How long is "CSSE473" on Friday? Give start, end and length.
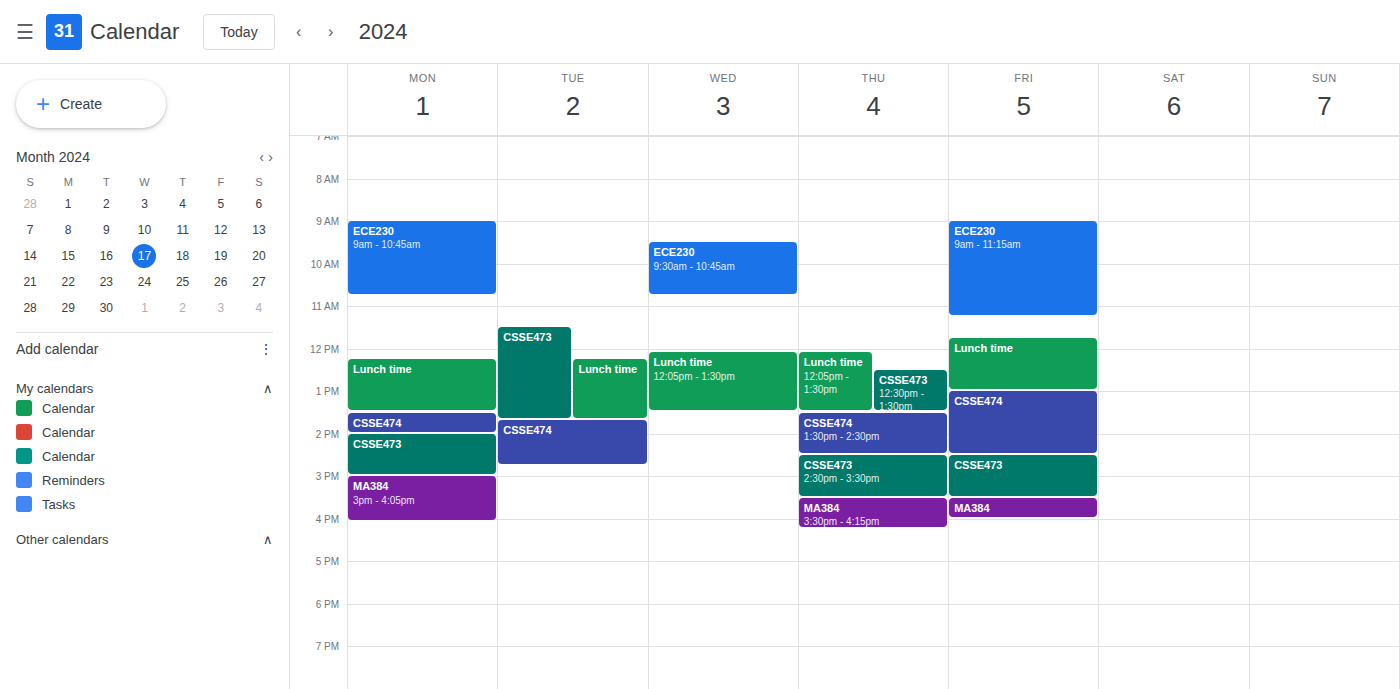
2:30 PM to 3:30 PM, 1 hour